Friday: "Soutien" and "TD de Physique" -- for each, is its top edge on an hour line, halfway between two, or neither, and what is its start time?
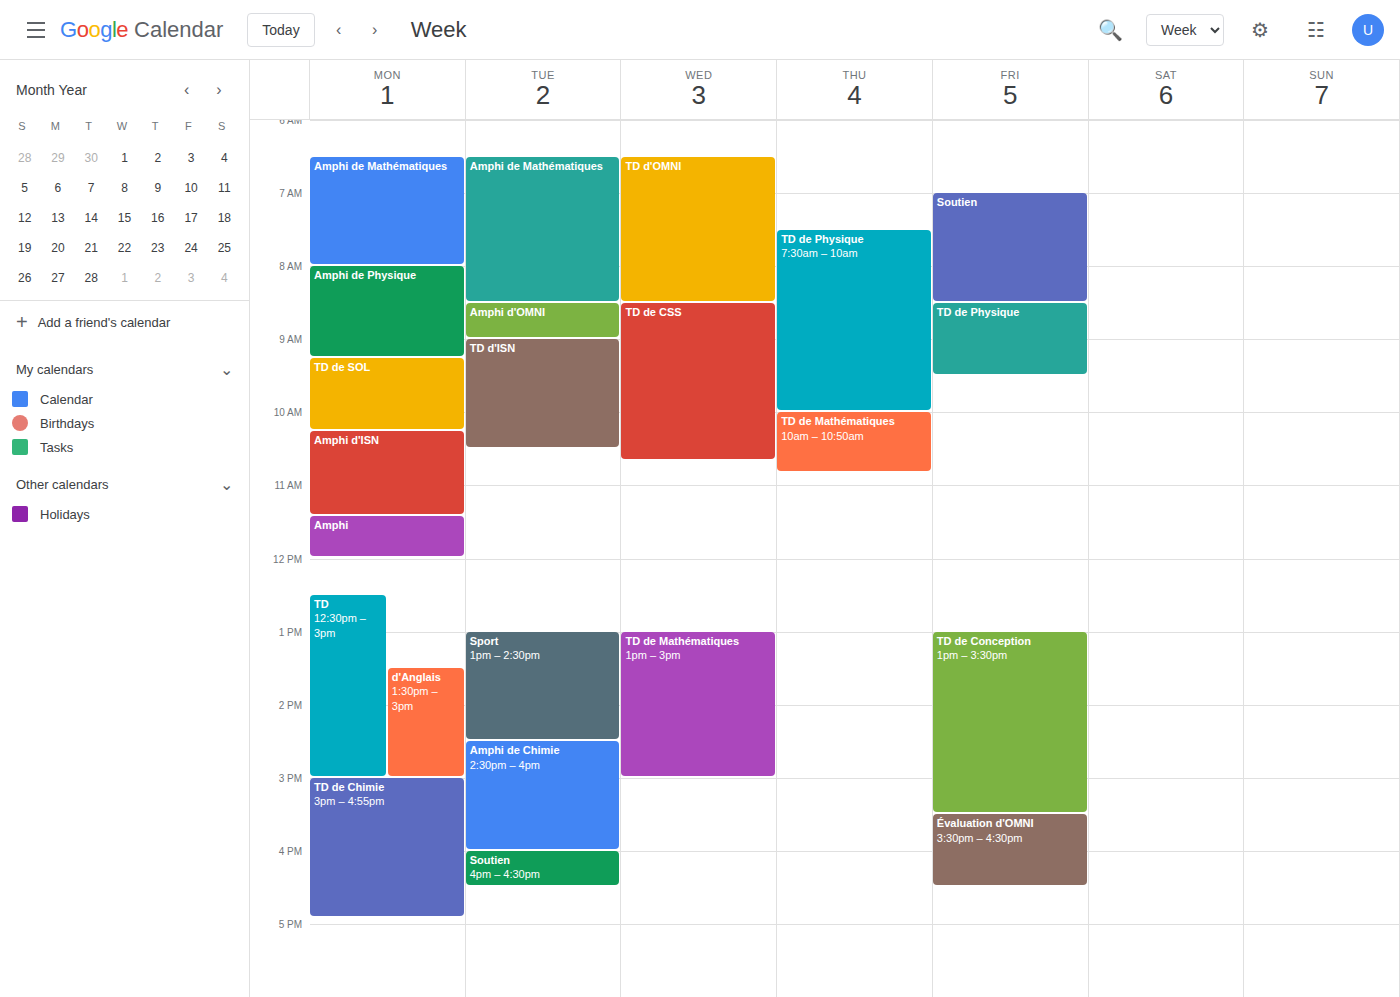
"Soutien": 7:00 AM, exactly on the 7 AM line. "TD de Physique": 8:30 AM, halfway between the 8 AM and 9 AM lines.